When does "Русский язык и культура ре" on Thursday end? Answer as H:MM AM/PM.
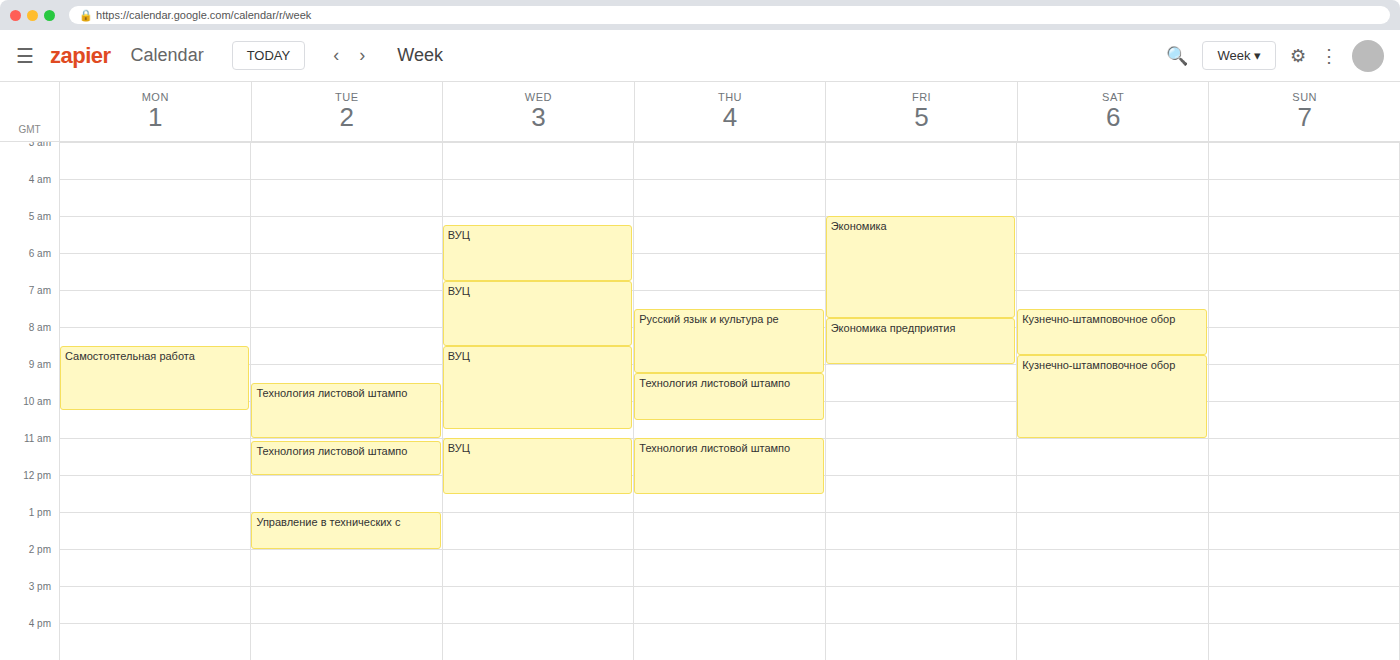
9:15 AM